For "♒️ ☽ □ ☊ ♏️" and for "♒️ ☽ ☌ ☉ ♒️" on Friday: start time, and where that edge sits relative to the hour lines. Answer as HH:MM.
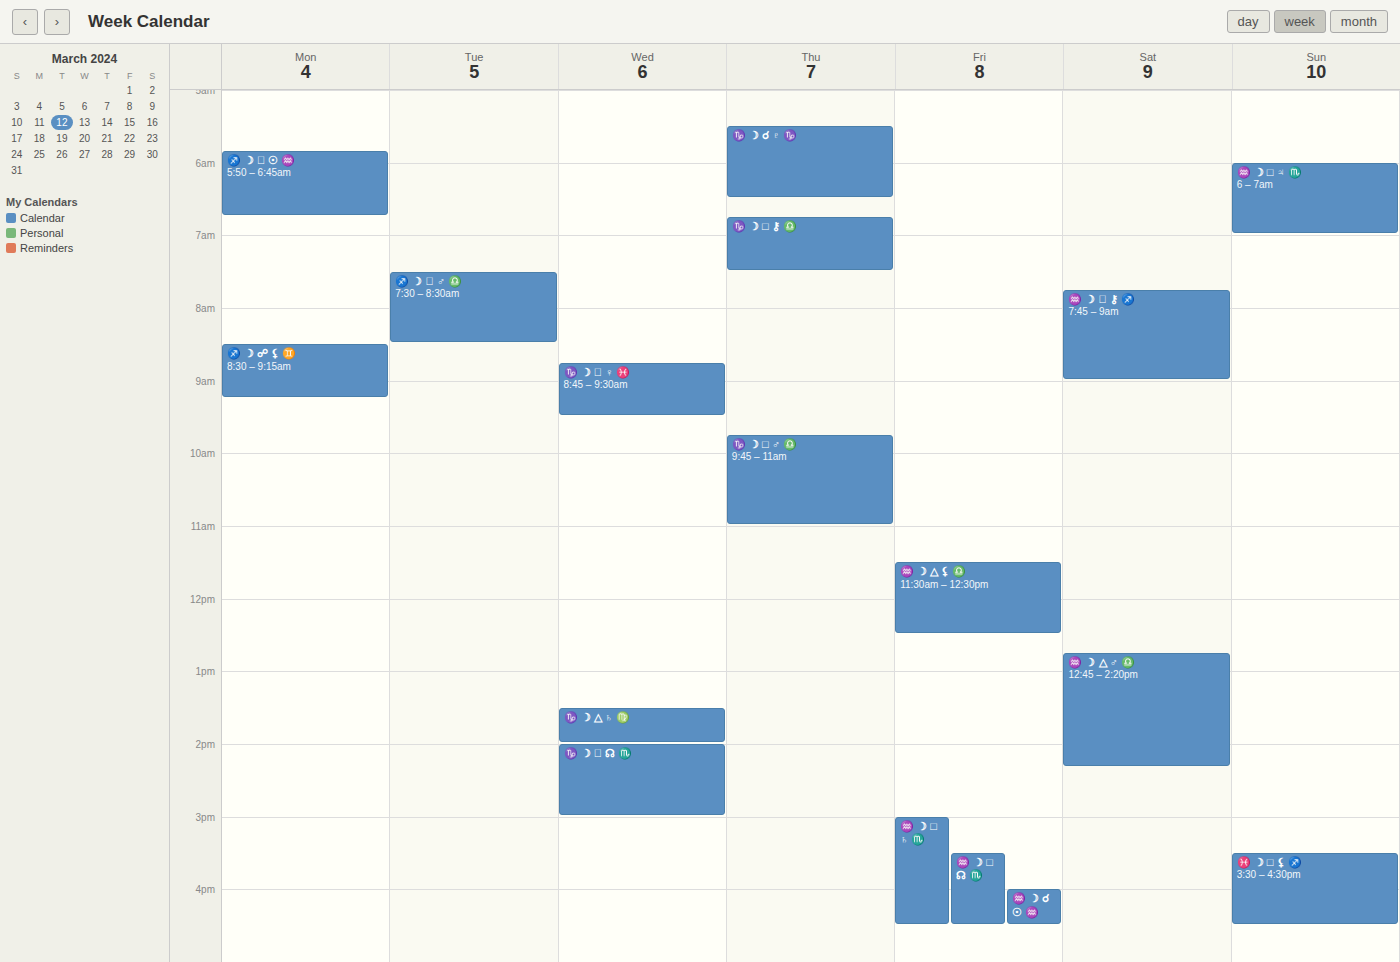
"♒️ ☽ □ ☊ ♏️": 15:30, halfway between the 15:00 and 16:00 lines. "♒️ ☽ ☌ ☉ ♒️": 16:00, exactly on the 16:00 line.